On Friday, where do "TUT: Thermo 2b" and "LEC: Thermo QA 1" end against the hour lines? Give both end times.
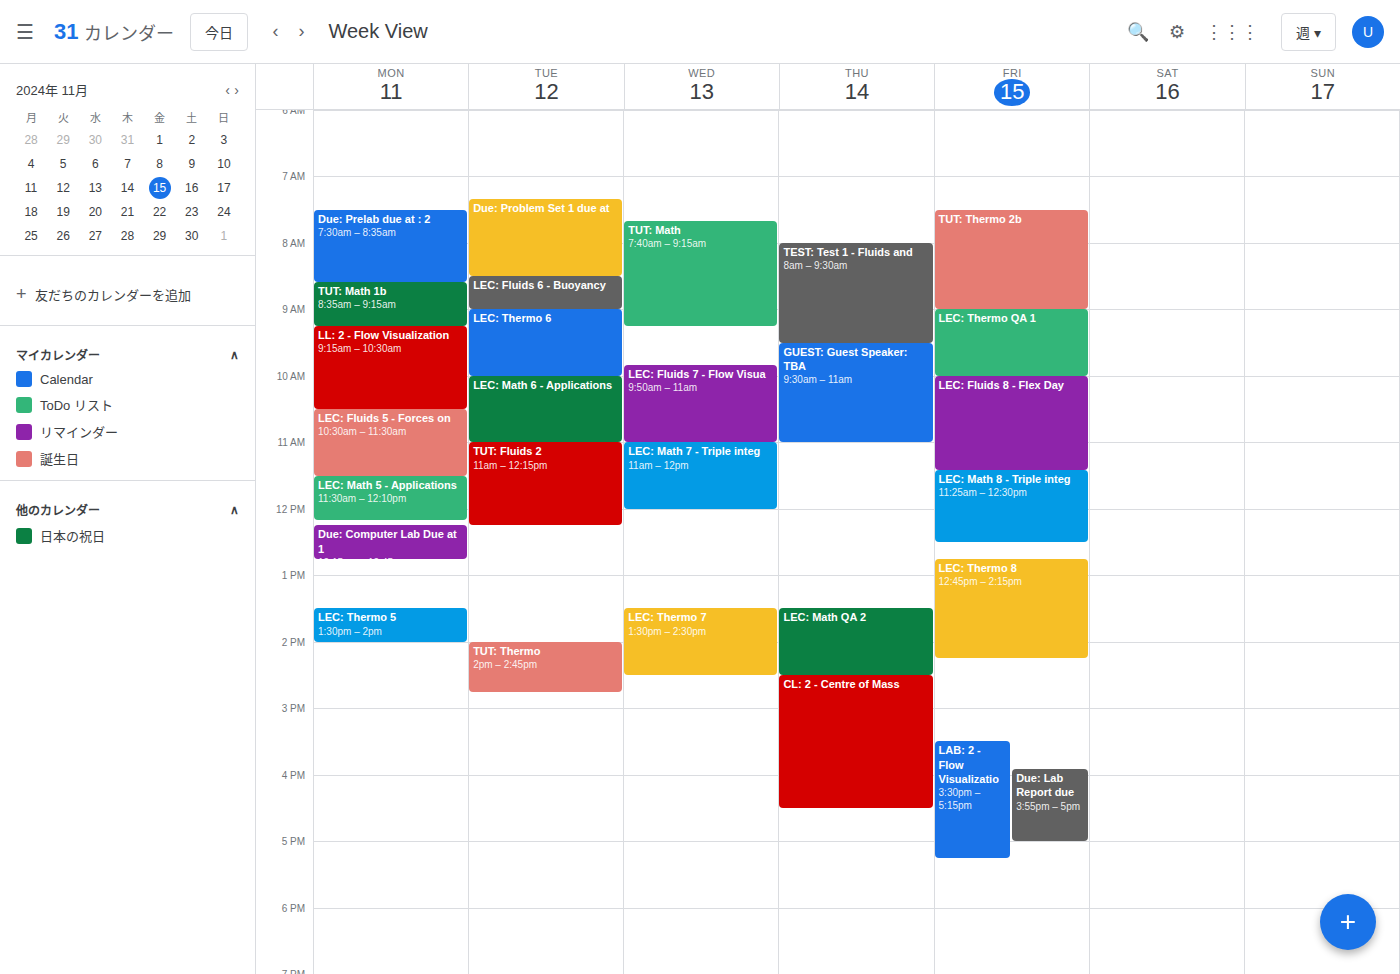
"TUT: Thermo 2b": 9:00 AM, exactly on the 9 AM line. "LEC: Thermo QA 1": 10:00 AM, exactly on the 10 AM line.